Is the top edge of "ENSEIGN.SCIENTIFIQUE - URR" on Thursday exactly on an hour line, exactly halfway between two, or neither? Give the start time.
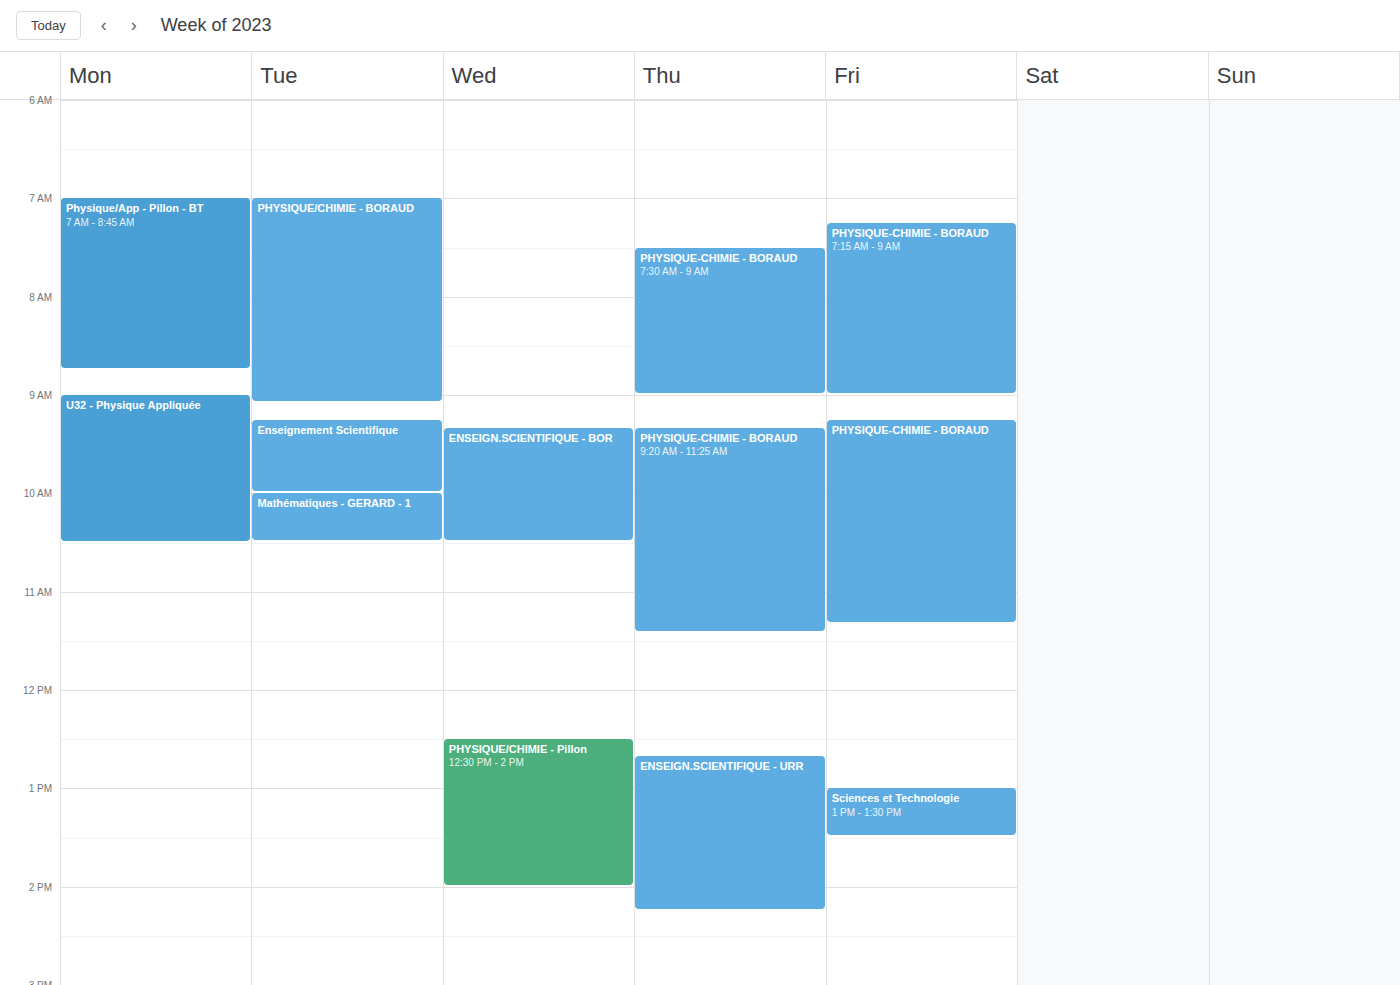
12:40 PM -- neither: 40 minutes below the 12 PM line and 20 minutes above the 1 PM line.